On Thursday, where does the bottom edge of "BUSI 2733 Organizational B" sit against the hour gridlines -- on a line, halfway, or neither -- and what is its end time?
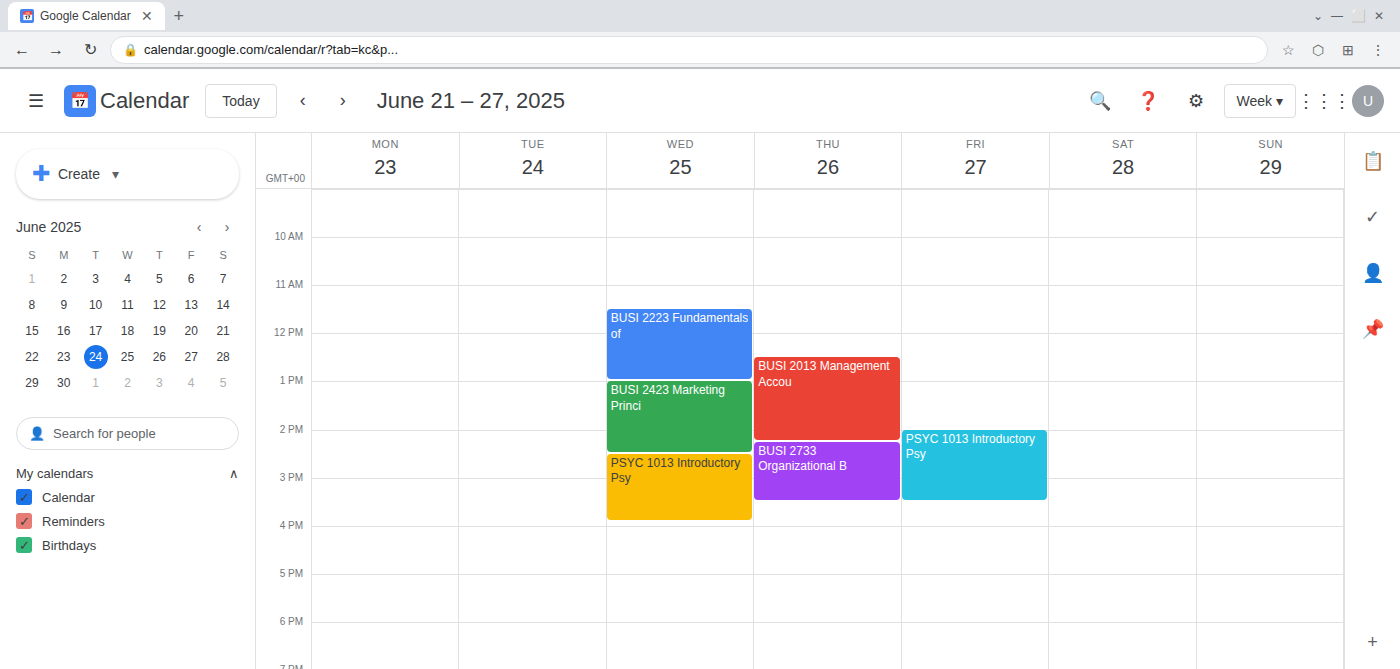
15:30 -- halfway between the 15:00 and 16:00 lines.